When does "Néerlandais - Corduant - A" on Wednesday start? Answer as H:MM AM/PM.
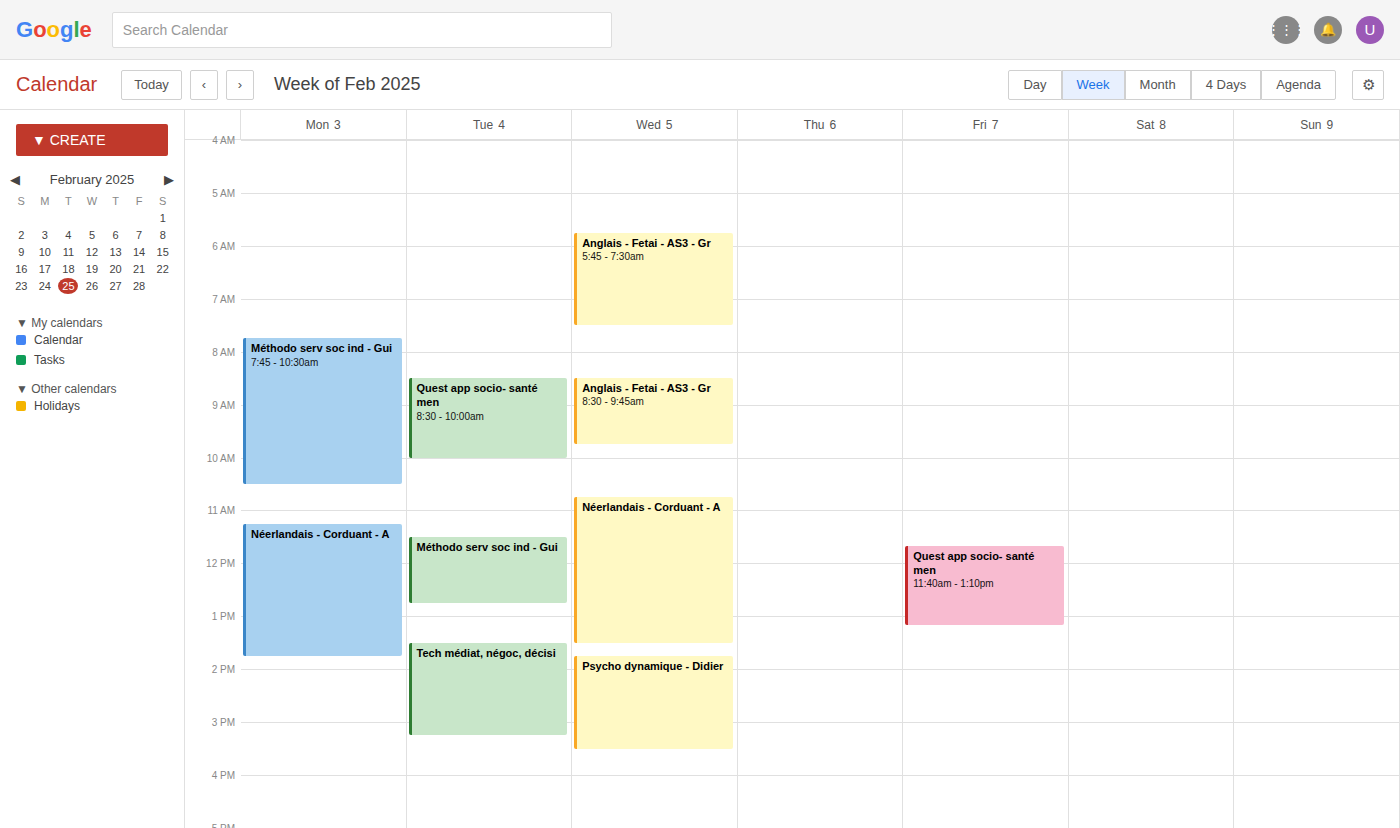
10:45 AM